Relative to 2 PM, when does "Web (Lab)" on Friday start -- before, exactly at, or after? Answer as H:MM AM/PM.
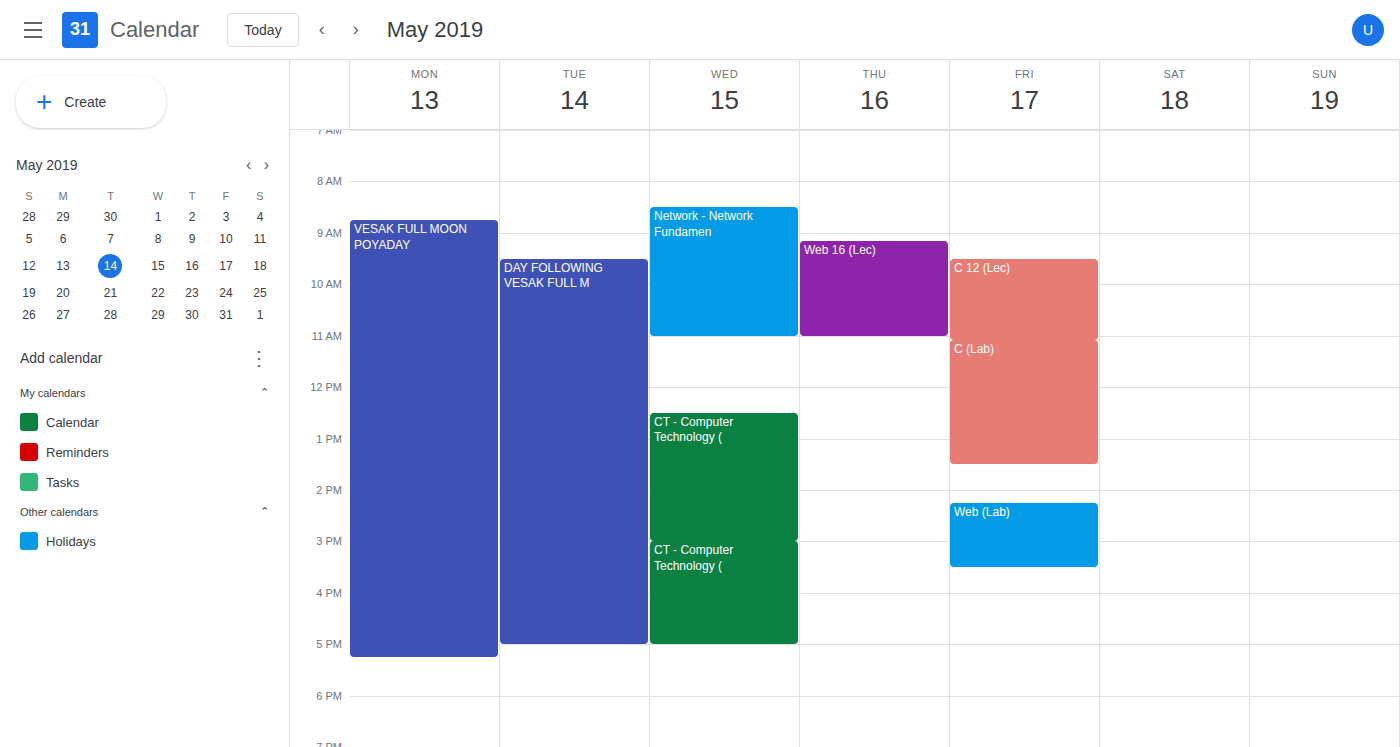
2:15 PM -- after 2 PM, 15 minutes below the 2 PM line.